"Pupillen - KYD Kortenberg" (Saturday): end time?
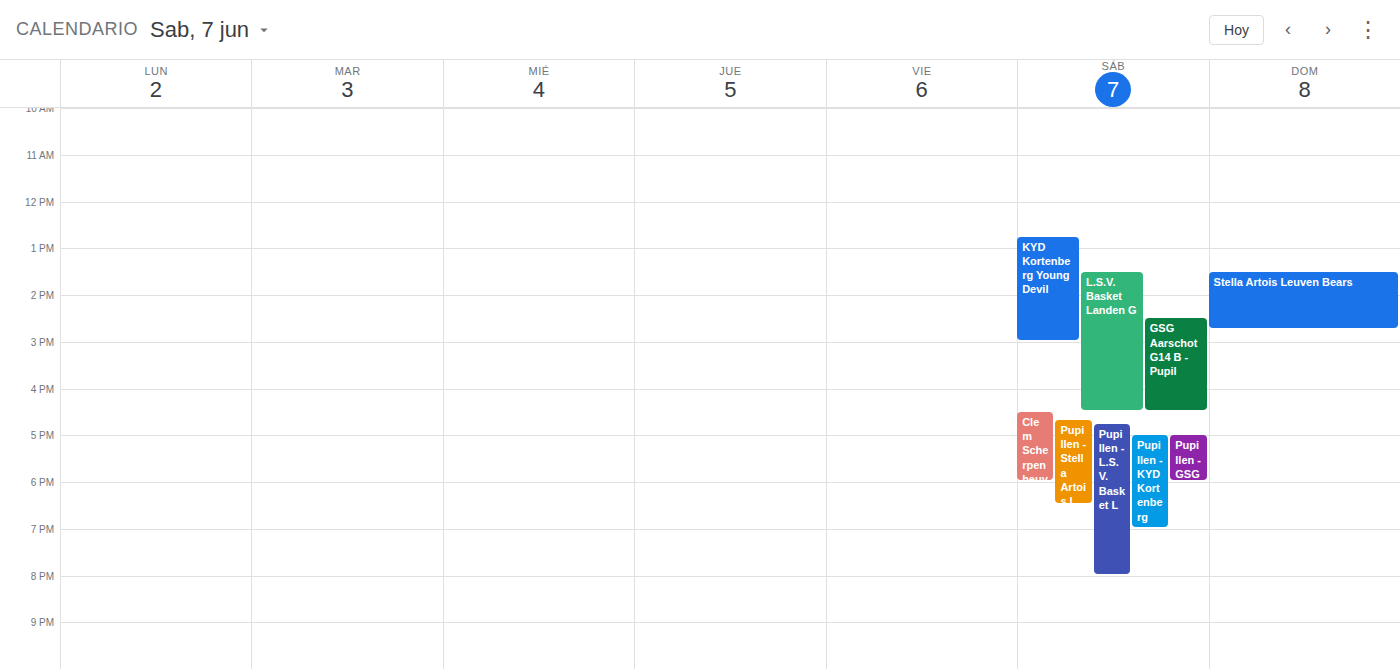
7:00 PM